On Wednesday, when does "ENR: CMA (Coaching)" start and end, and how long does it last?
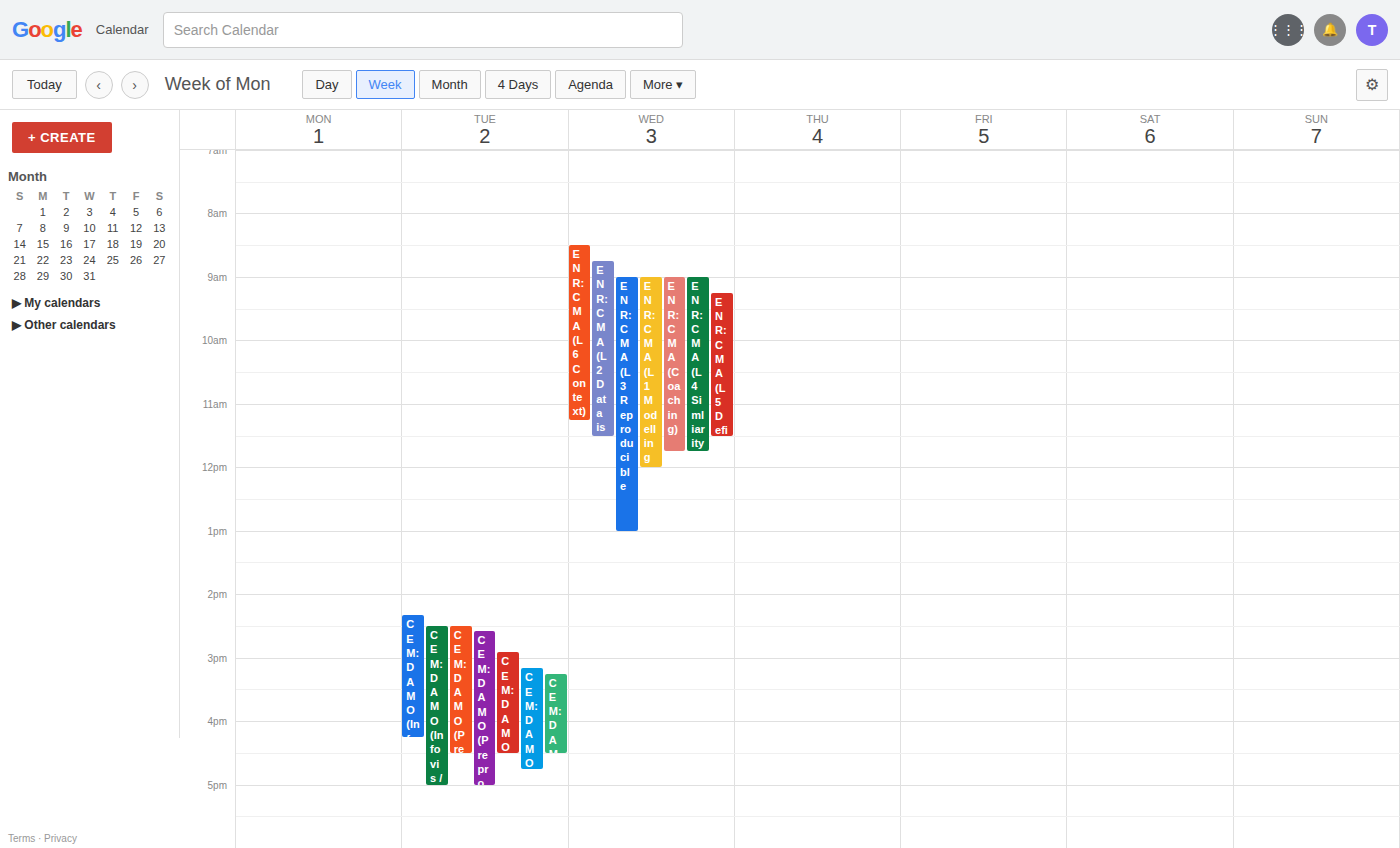
9:00 AM to 11:45 AM, 2 hours 45 minutes